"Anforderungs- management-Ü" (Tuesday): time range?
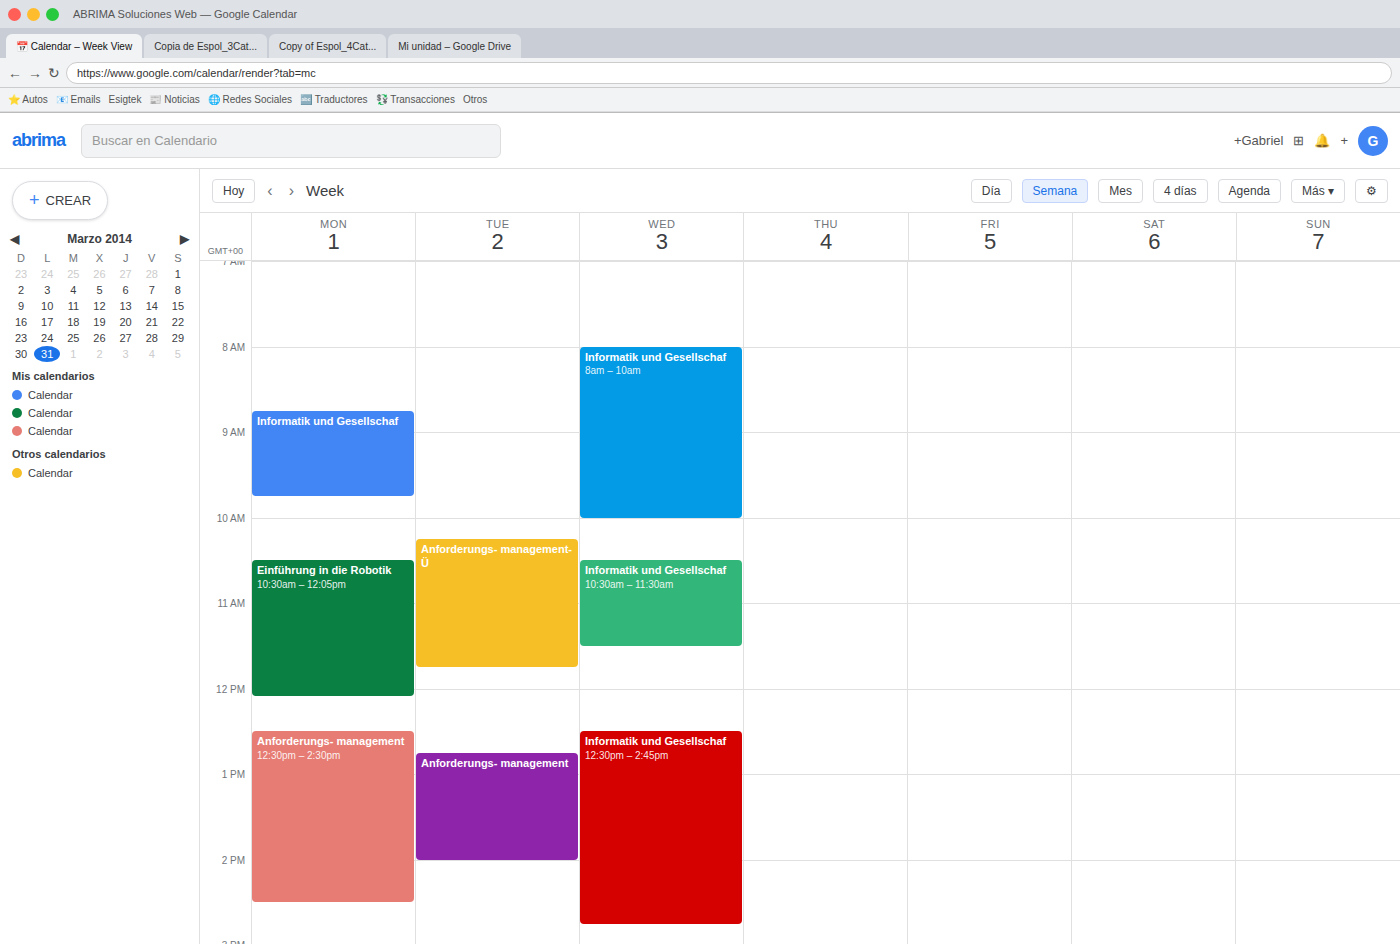
10:15 to 11:45